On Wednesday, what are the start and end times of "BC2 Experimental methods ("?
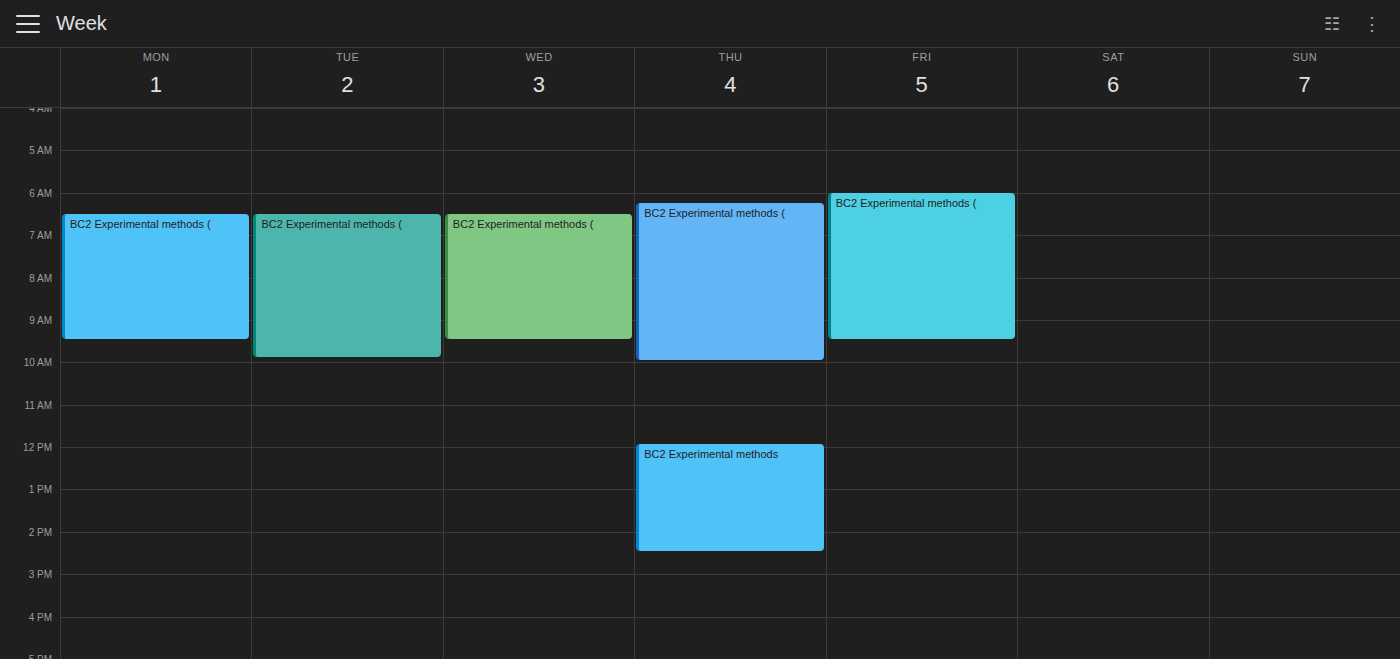
6:30 AM to 9:30 AM